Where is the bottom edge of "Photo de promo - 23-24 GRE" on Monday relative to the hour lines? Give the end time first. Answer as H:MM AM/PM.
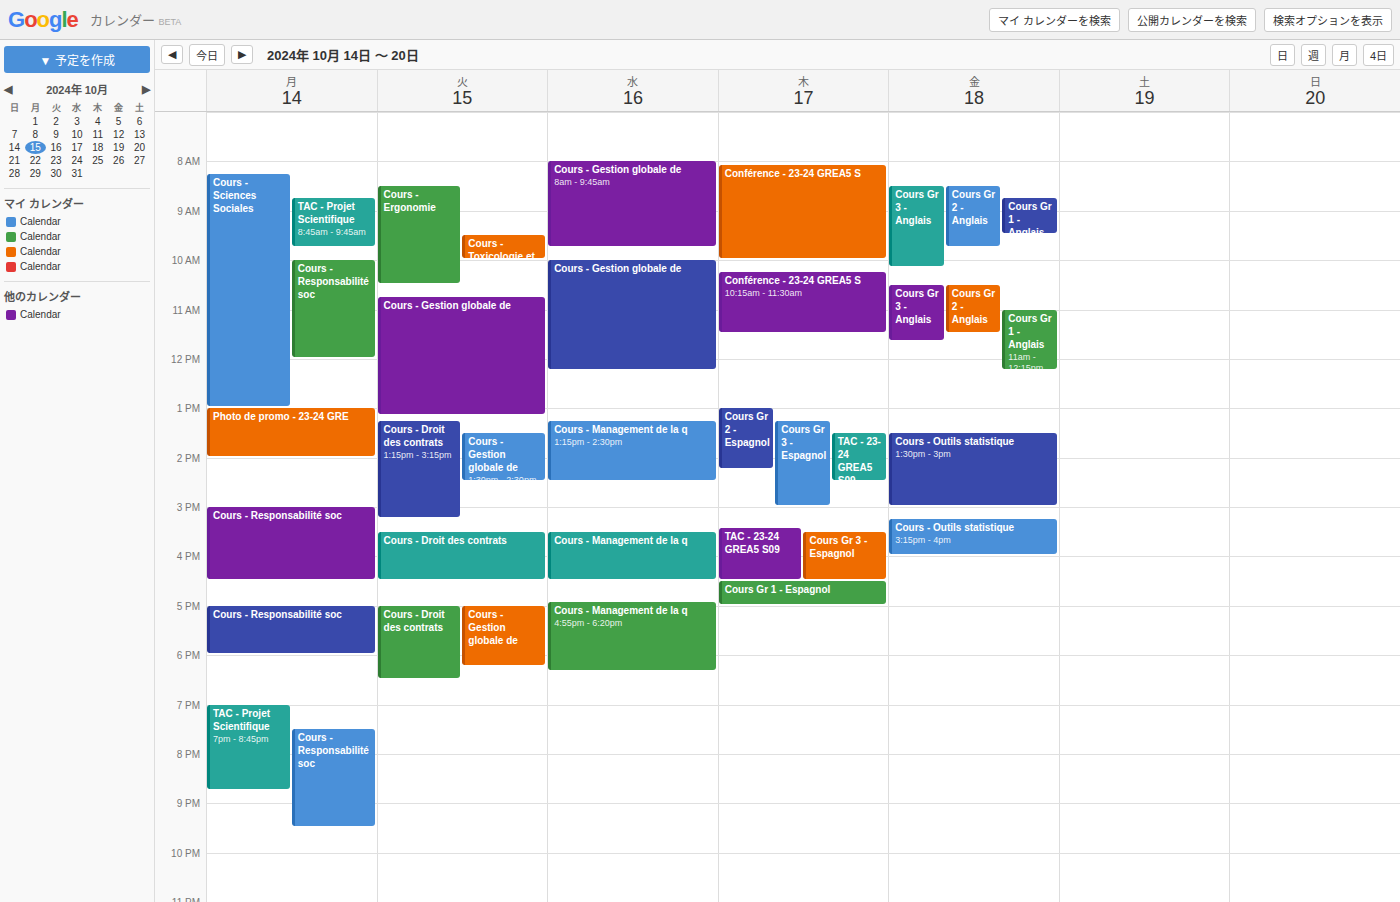
2:00 PM -- exactly on the 2 PM line.